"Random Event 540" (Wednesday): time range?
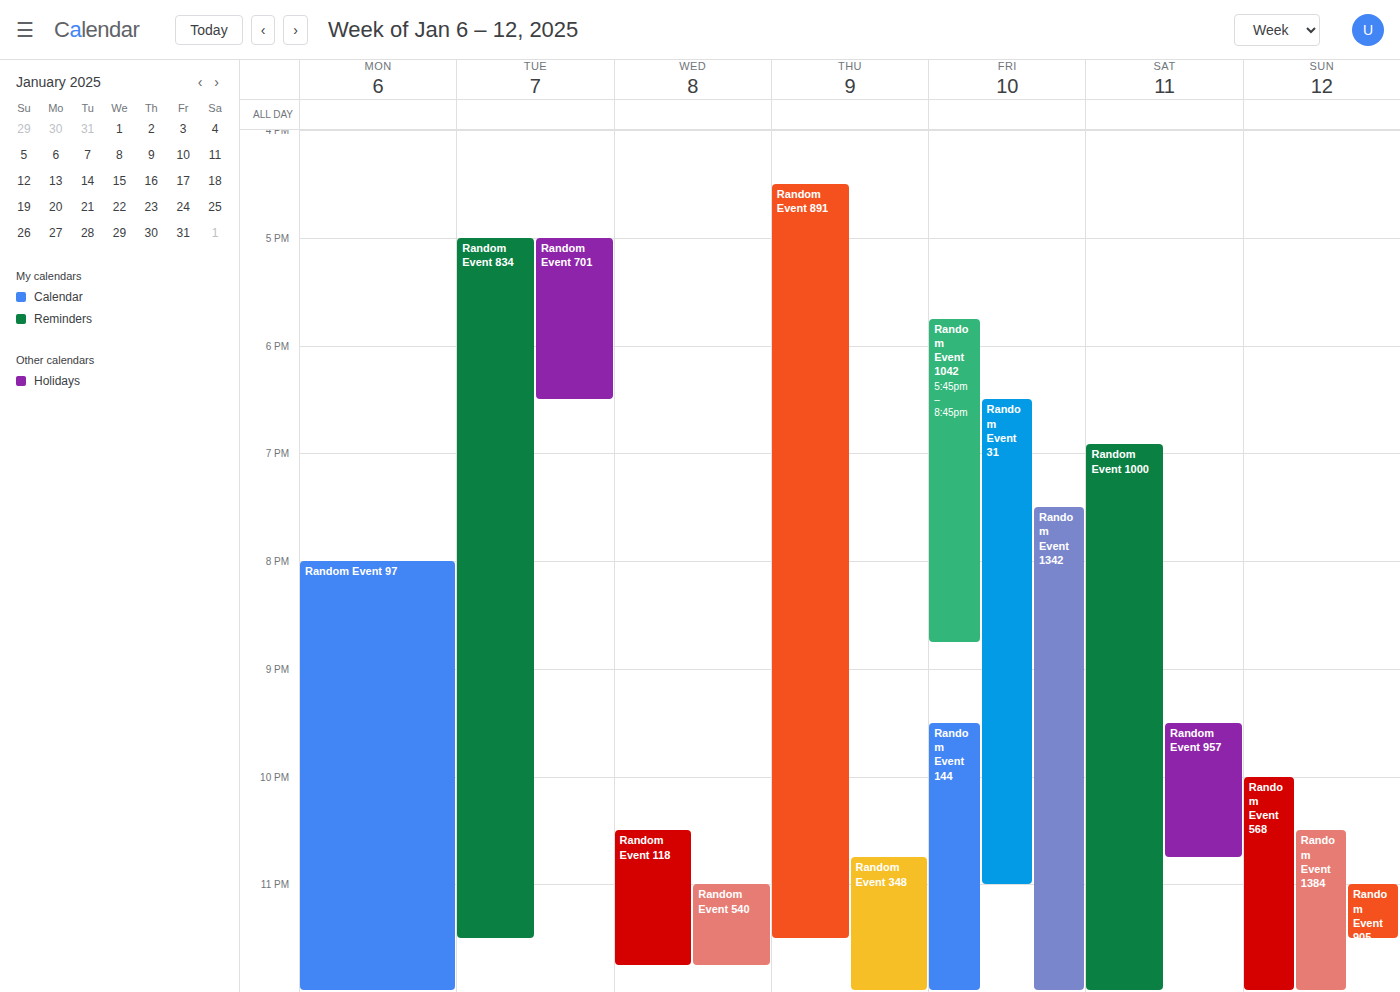
23:00 to 23:45